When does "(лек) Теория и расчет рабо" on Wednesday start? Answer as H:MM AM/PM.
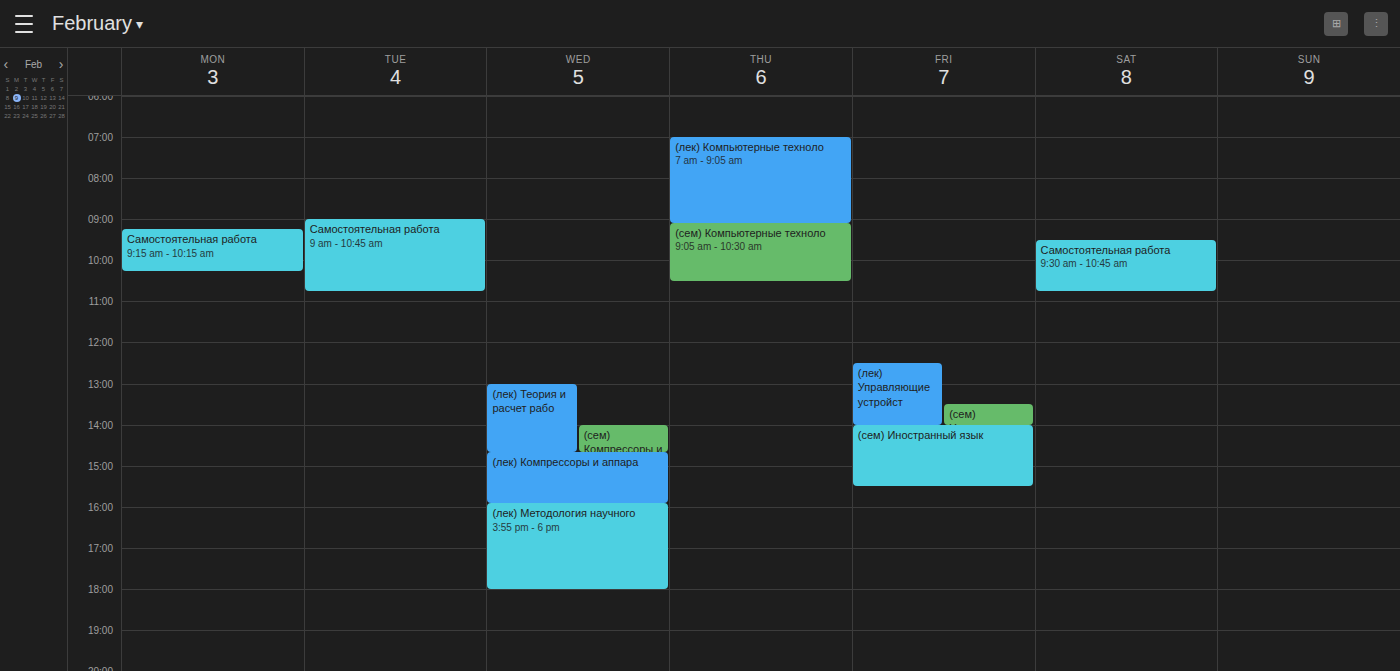
1:00 PM